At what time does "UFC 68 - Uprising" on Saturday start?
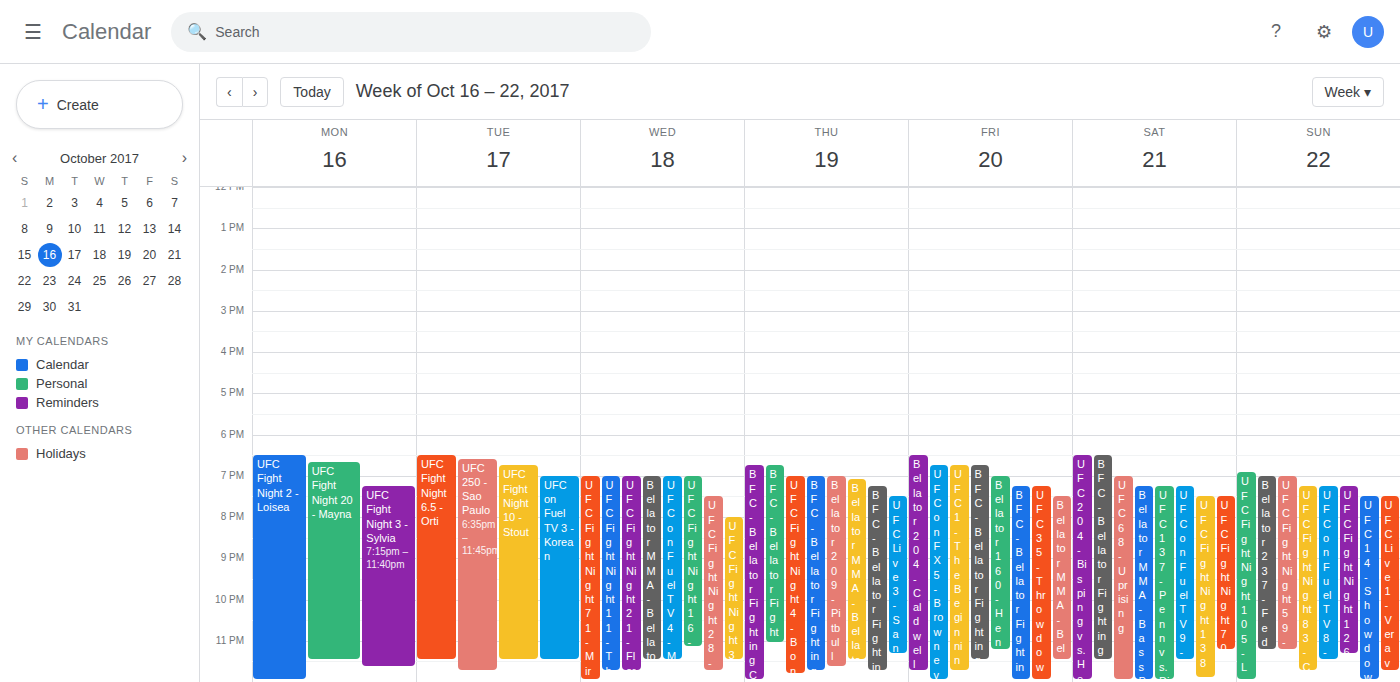
7:00 PM